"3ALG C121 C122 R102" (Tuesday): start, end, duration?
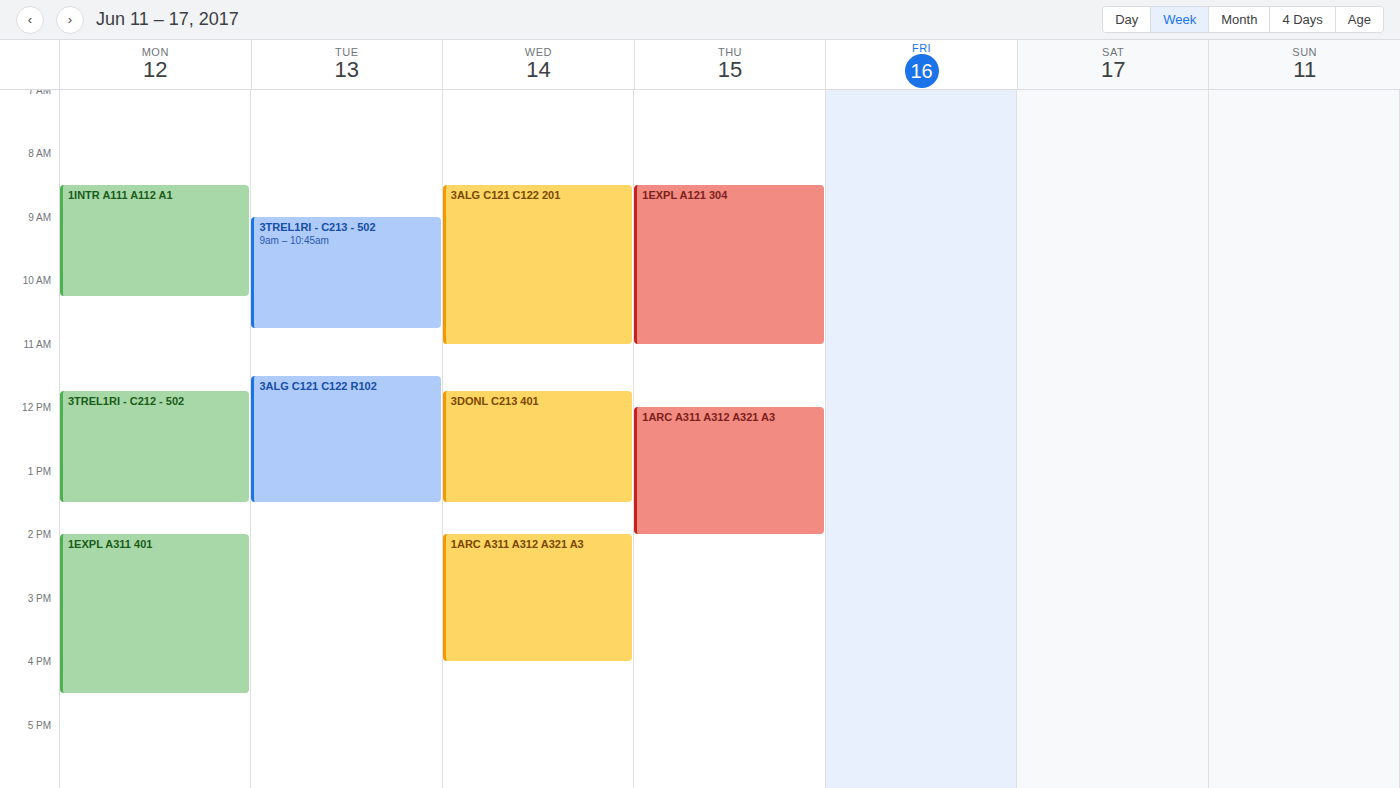
11:30 AM to 1:30 PM, 2 hours